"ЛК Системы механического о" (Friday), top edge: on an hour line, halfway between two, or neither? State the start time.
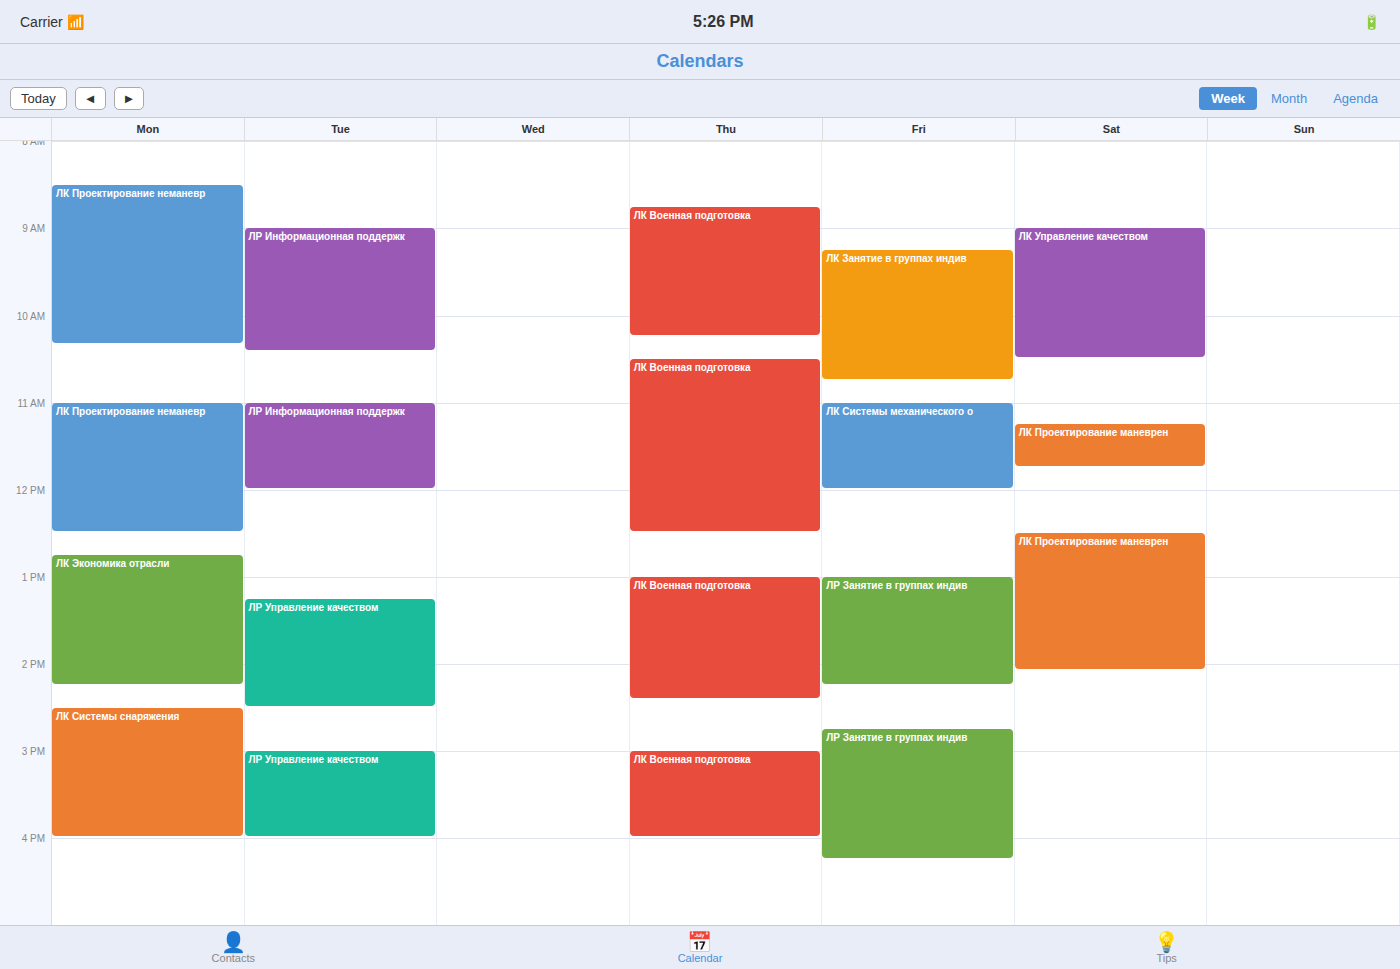
11:00 AM -- exactly on the 11 AM line.